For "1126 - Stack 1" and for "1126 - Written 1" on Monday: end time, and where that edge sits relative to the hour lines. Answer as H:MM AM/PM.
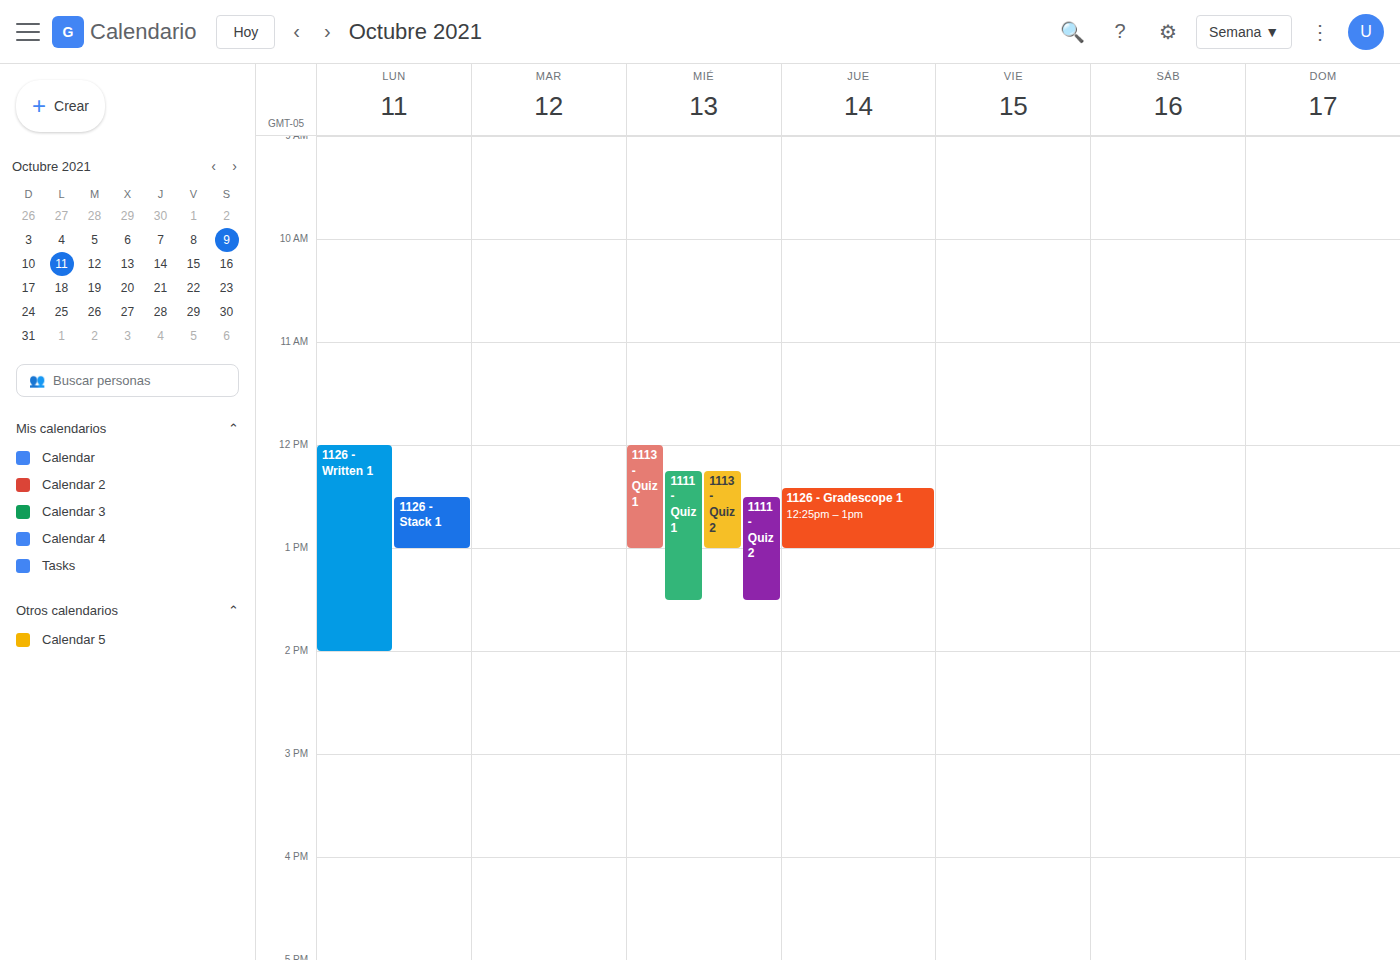
"1126 - Stack 1": 1:00 PM, exactly on the 1 PM line. "1126 - Written 1": 2:00 PM, exactly on the 2 PM line.